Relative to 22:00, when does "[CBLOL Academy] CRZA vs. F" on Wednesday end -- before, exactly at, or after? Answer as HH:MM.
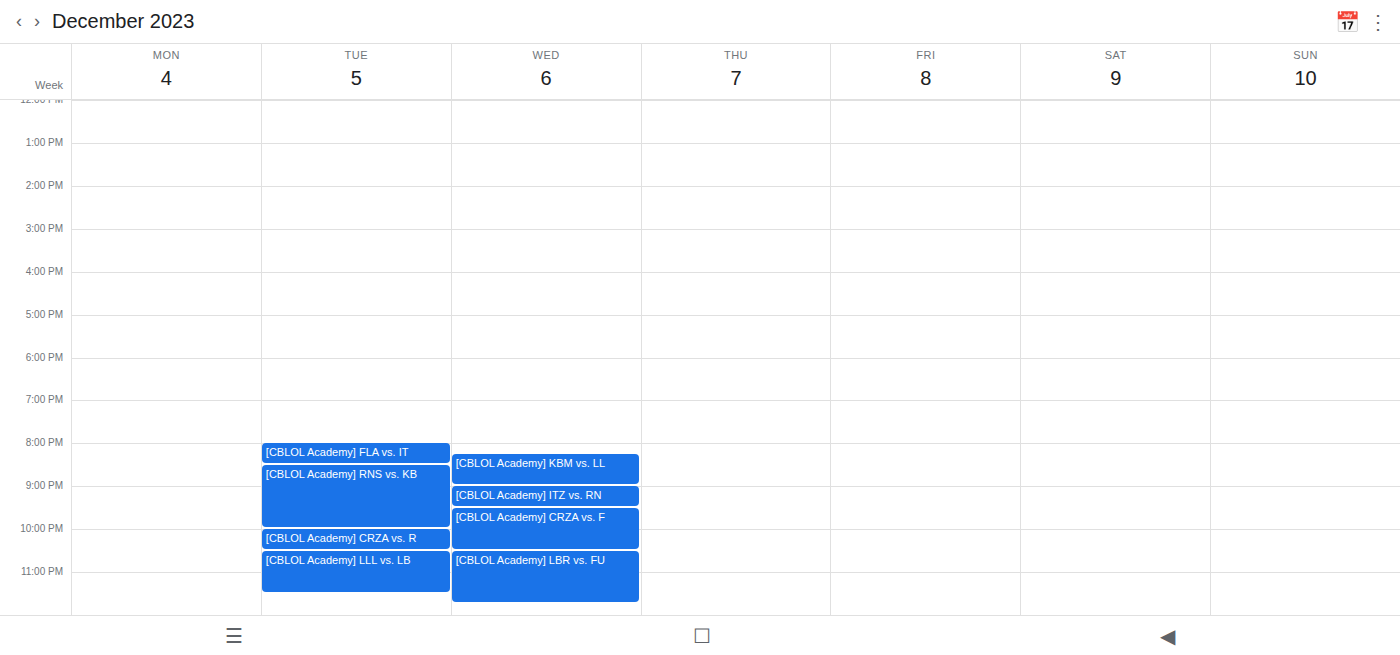
22:30 -- after 22:00, 30 minutes below the 22:00 line.